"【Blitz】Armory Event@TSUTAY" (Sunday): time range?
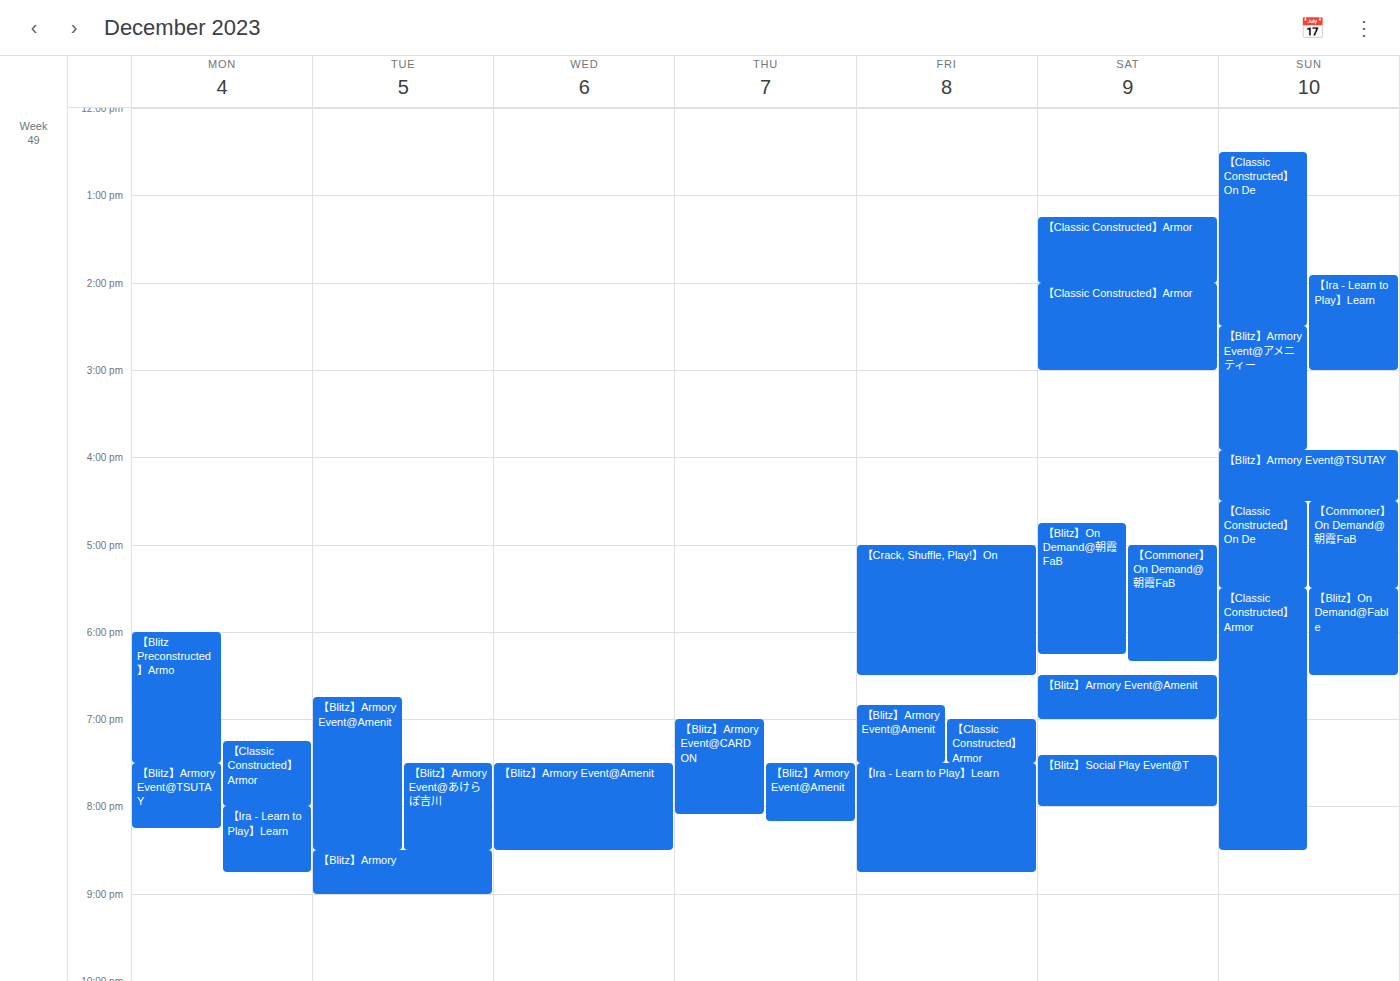
3:55 PM to 4:30 PM